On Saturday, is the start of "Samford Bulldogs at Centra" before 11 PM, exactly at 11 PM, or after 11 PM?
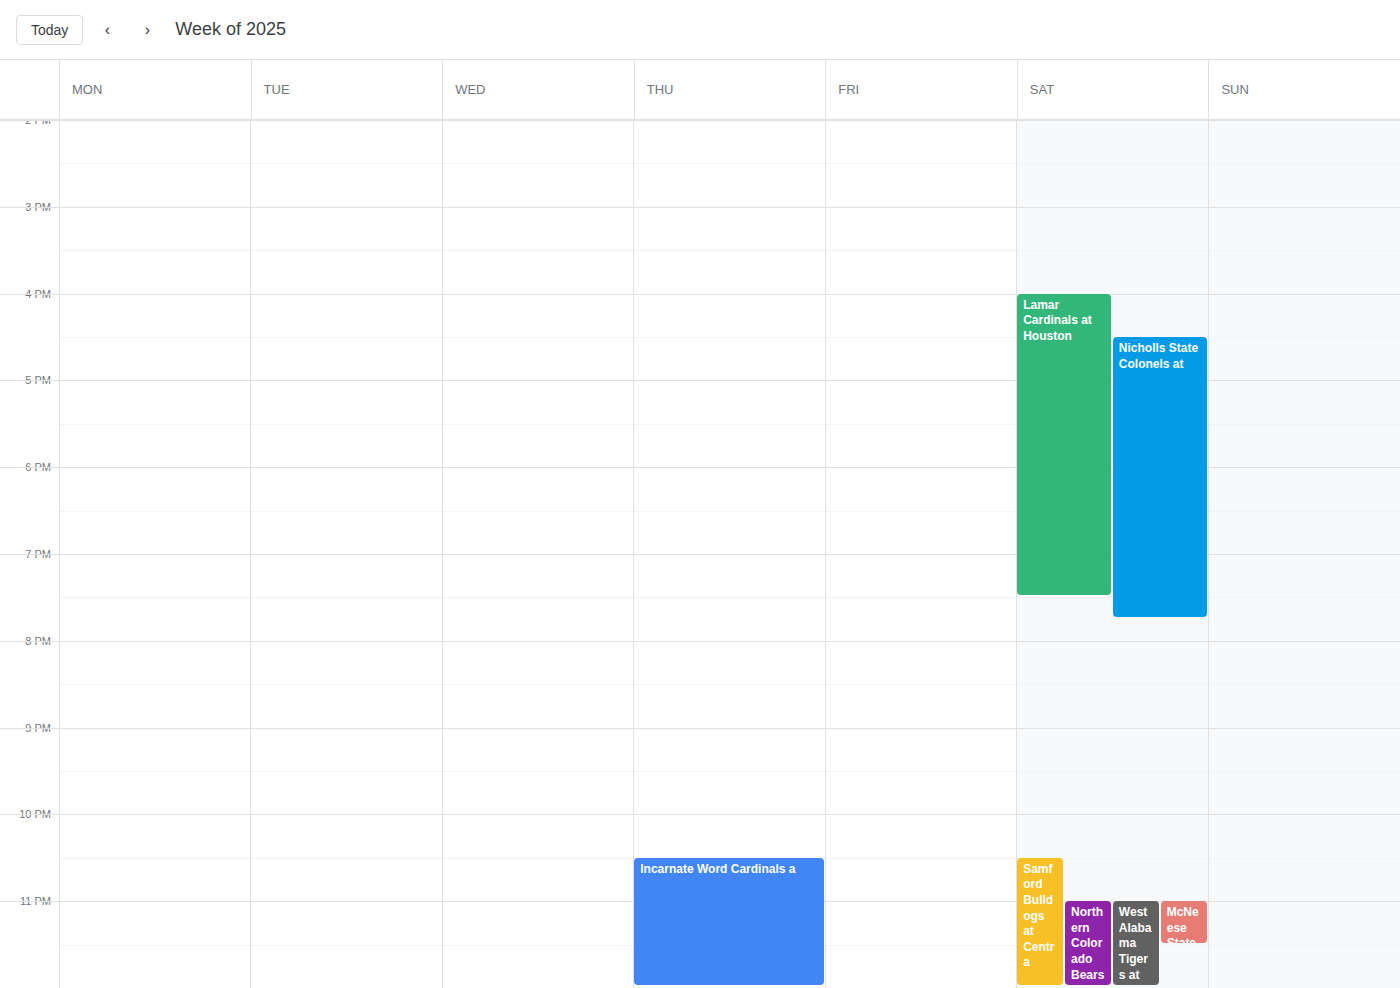
10:30 PM -- before 11 PM, 30 minutes above the 11 PM line.